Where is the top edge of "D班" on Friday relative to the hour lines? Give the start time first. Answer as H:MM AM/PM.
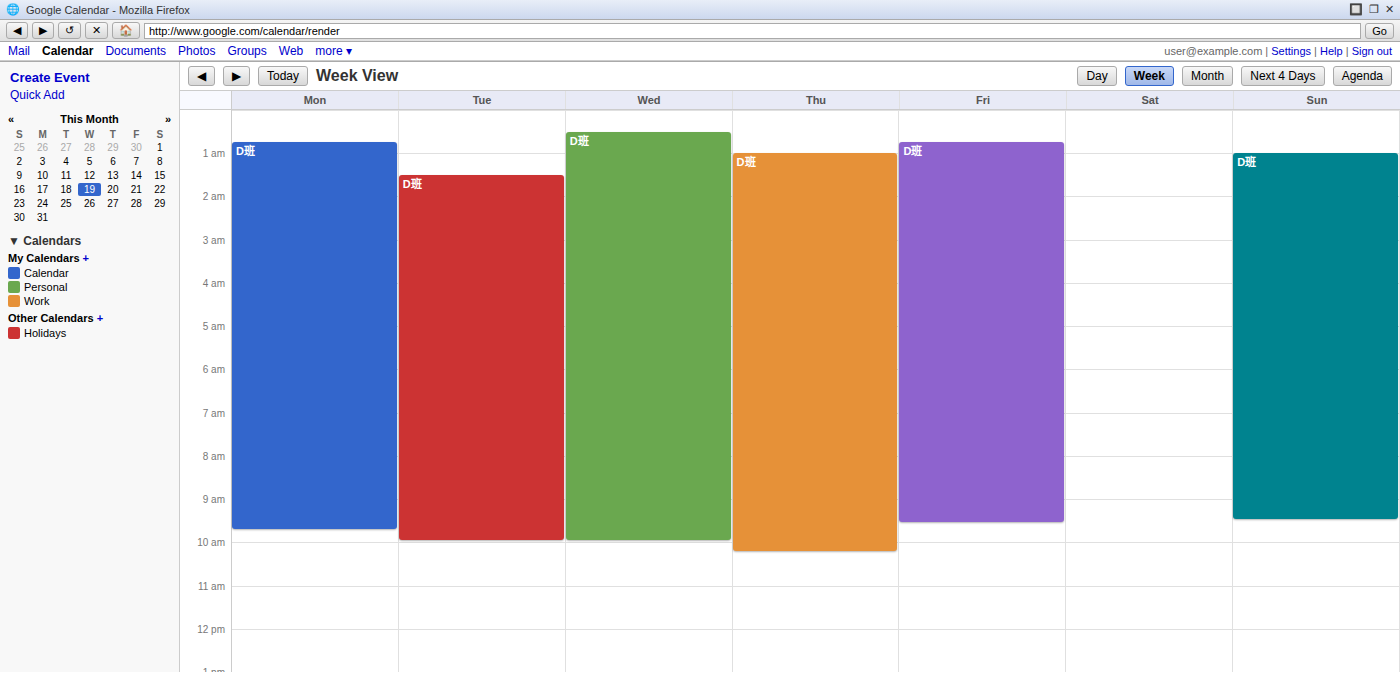
12:45 AM -- neither: three quarters of the way from the 12 AM line to the 1 AM line.